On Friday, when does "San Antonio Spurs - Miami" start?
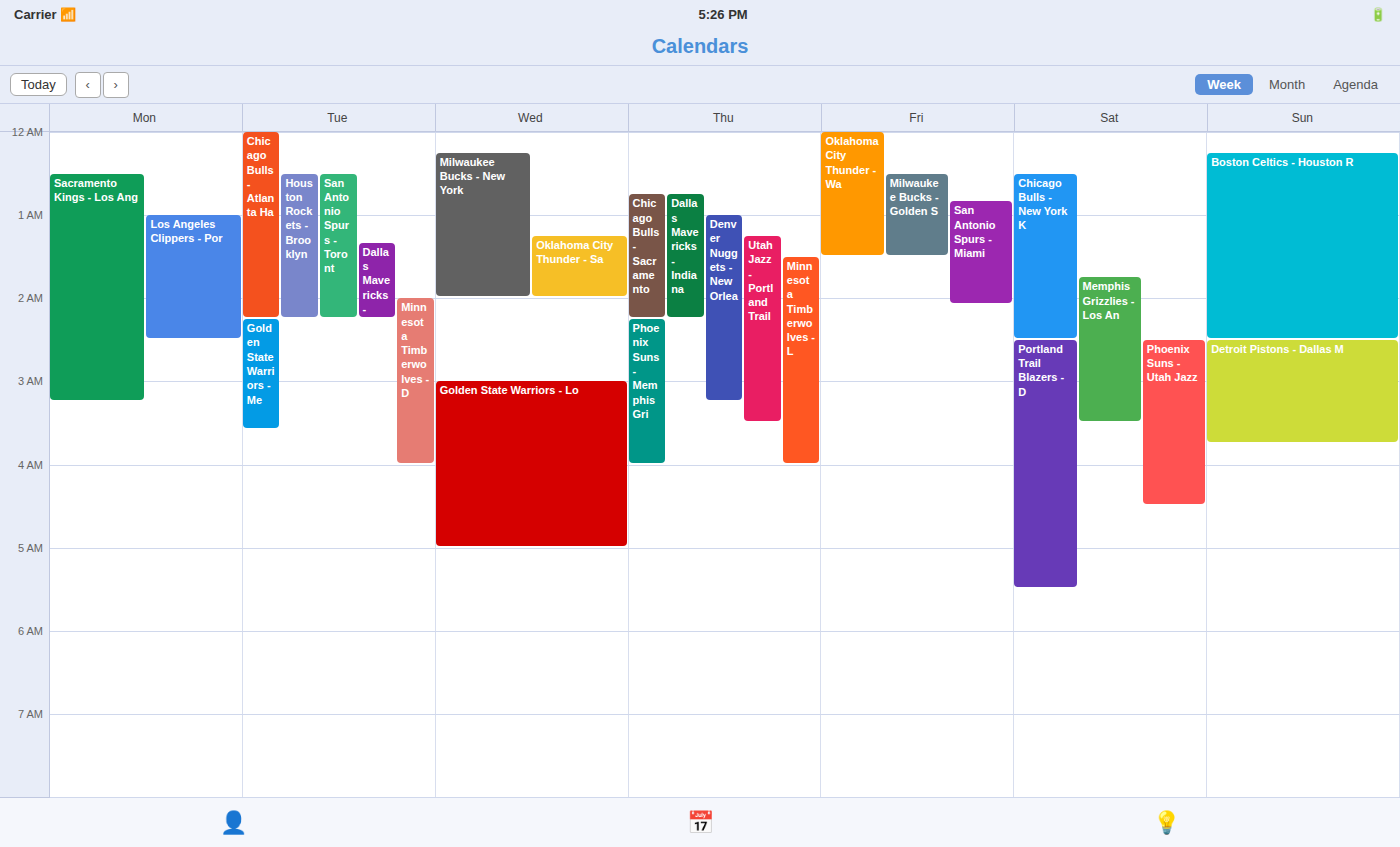
12:50 AM